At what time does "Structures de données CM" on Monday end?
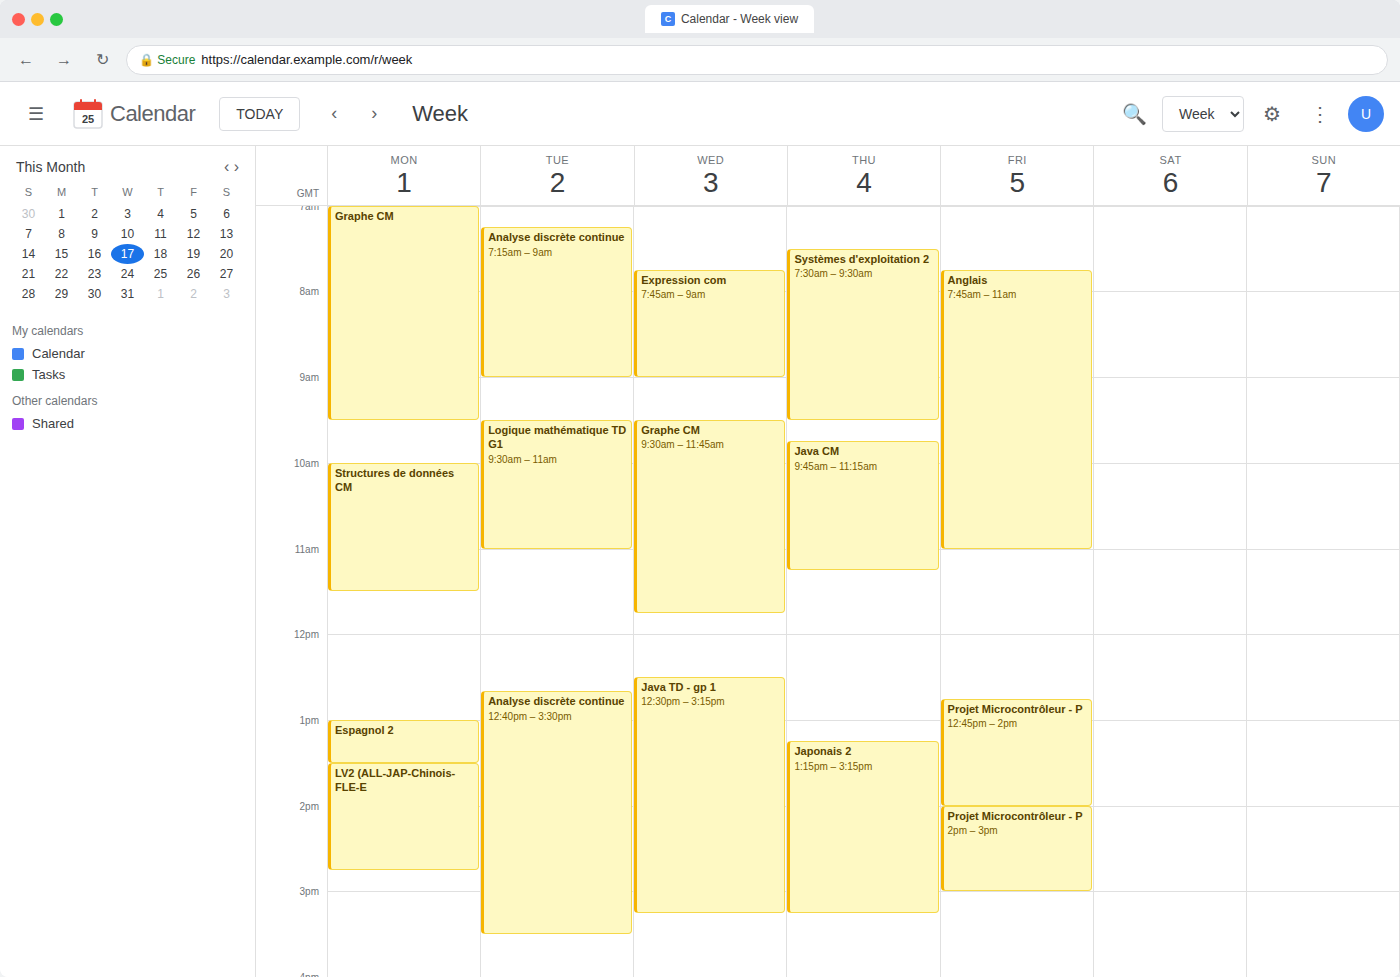
11:30 AM